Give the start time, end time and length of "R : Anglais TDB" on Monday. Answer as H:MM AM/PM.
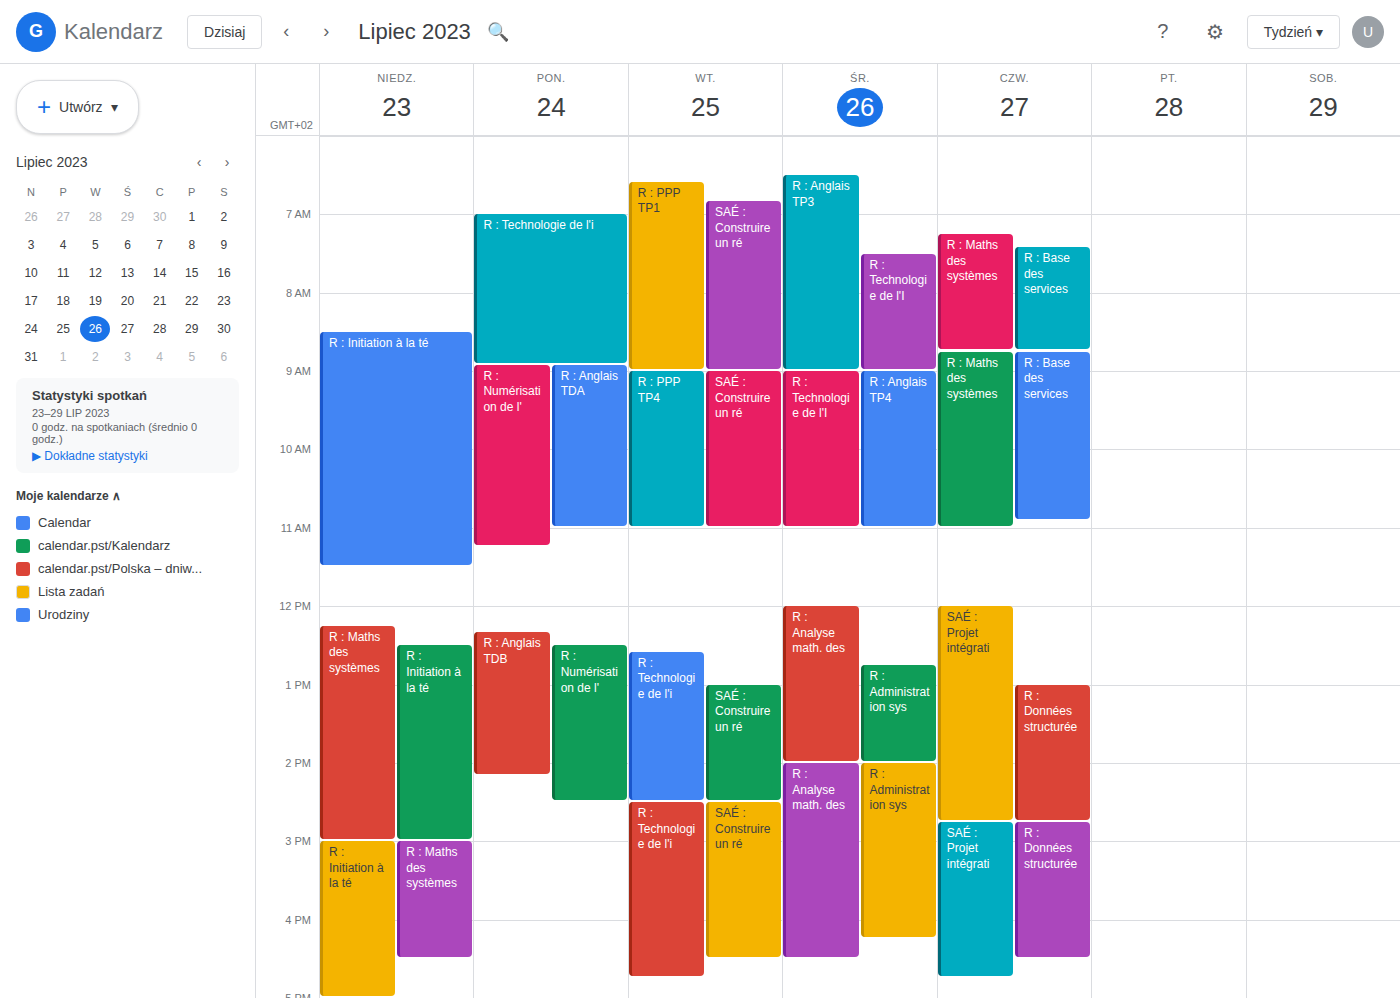
12:20 PM to 2:10 PM, 1 hour 50 minutes